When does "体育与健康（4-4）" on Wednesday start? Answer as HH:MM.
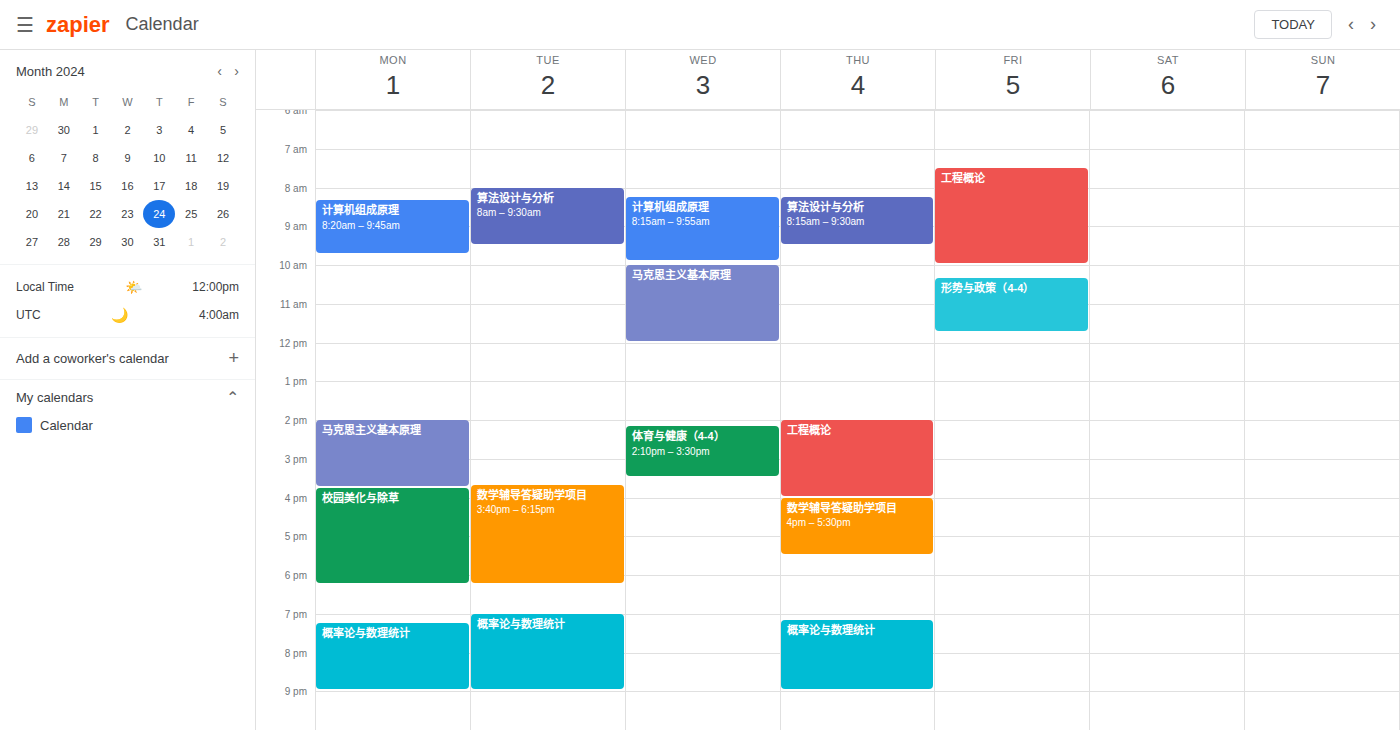
14:10